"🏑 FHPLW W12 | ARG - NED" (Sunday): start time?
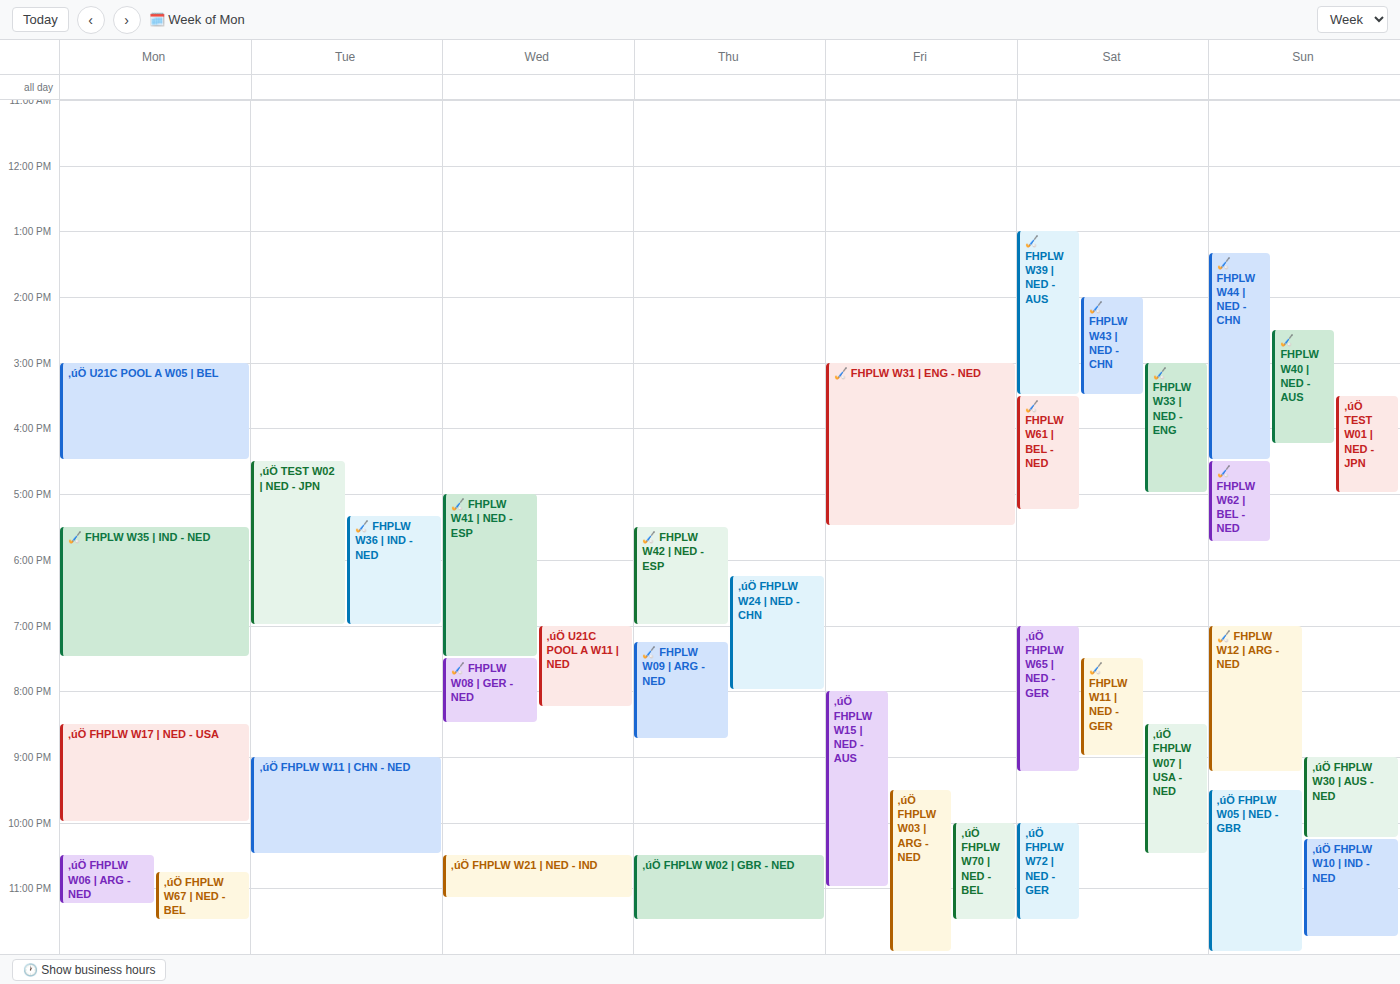
7:00 PM